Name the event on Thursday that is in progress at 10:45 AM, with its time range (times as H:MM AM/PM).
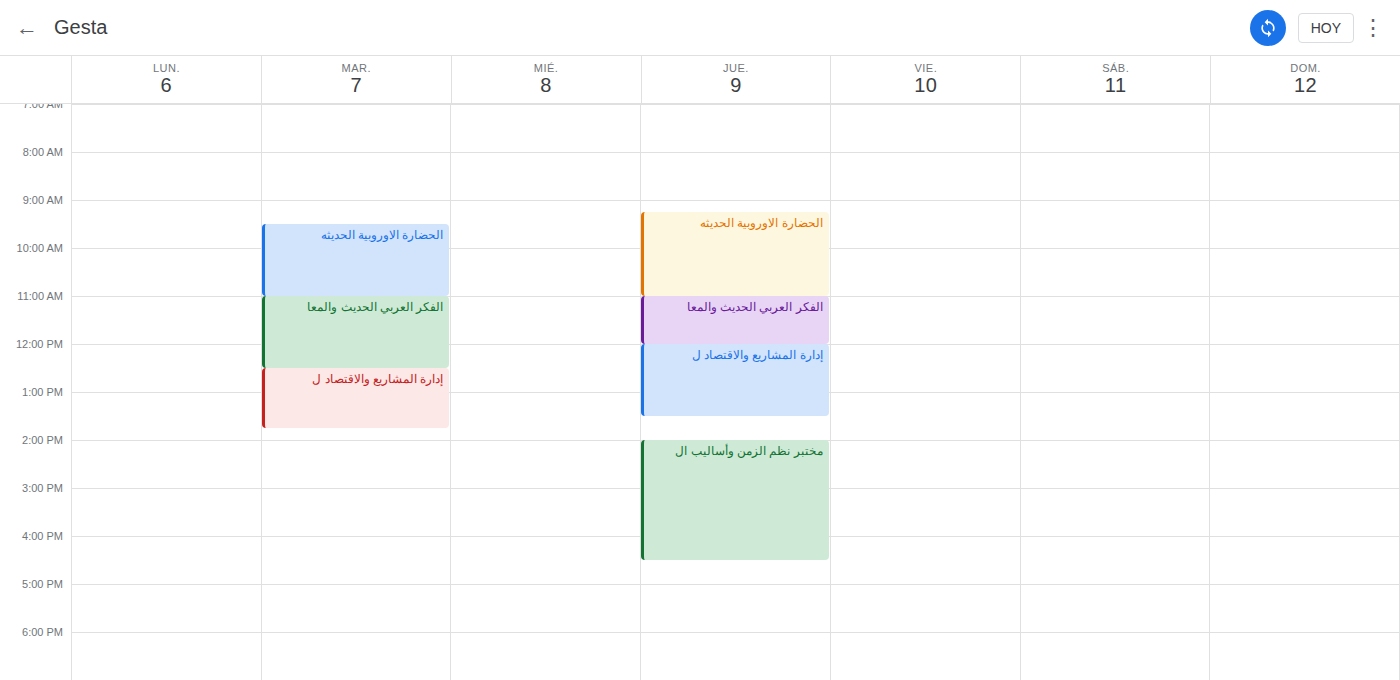
"الحضارة الاوروبية الحديثه", 9:15 AM to 11:00 AM